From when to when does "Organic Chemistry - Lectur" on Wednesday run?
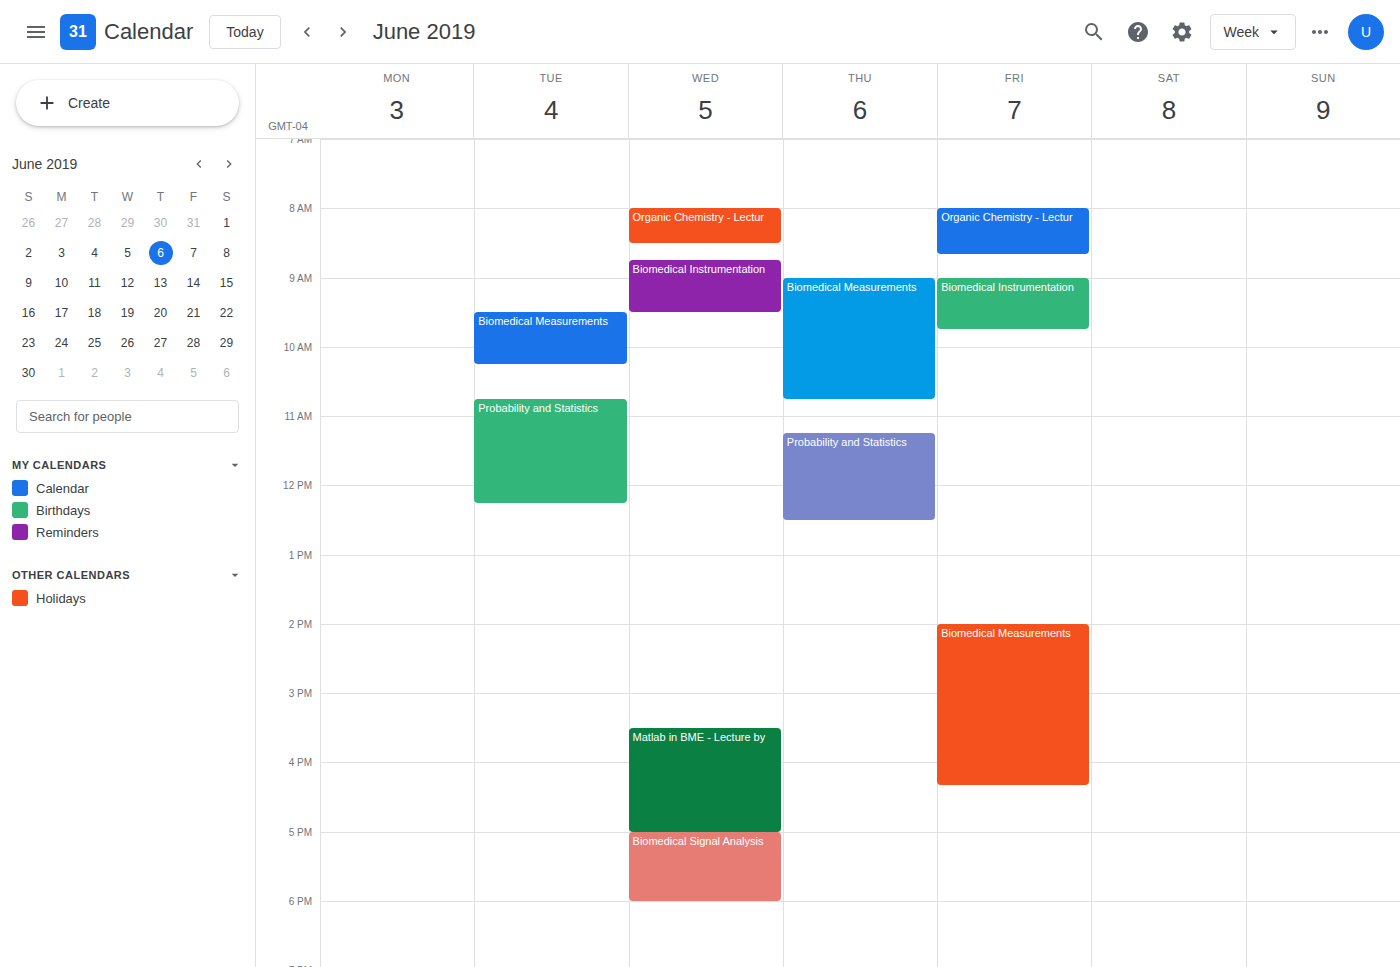
8:00 AM to 8:30 AM